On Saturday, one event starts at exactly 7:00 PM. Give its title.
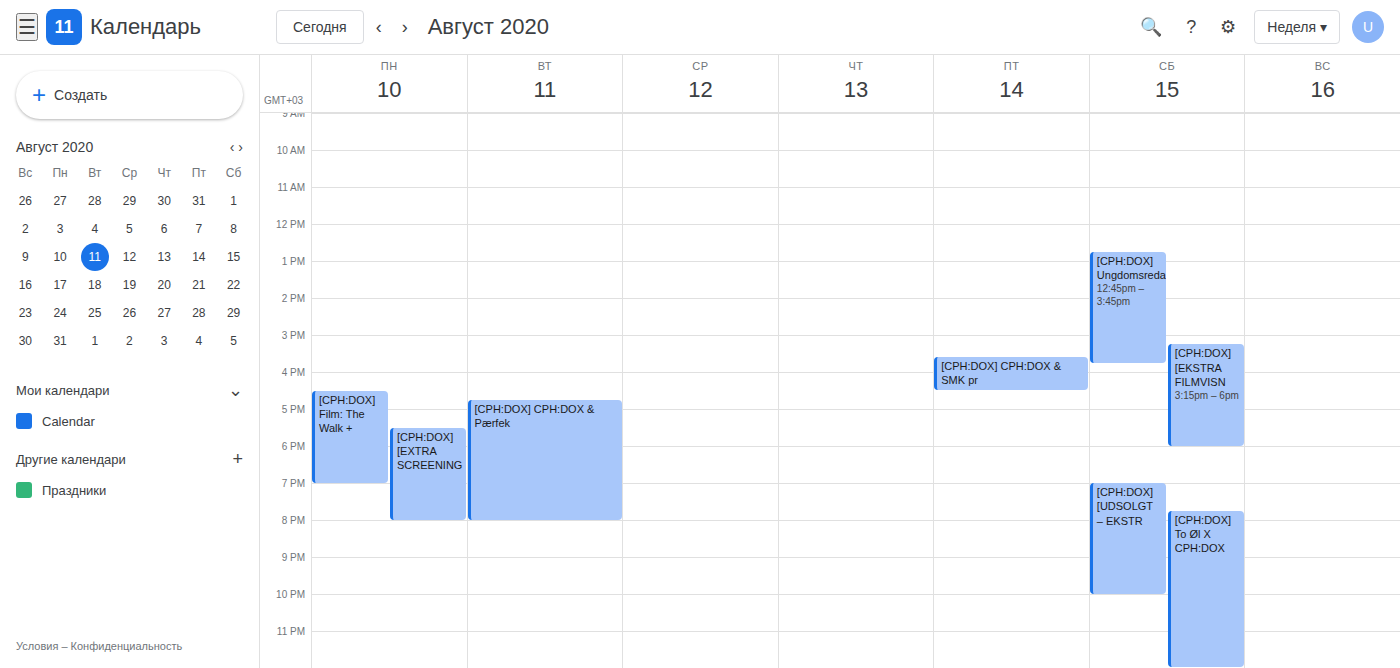
"[CPH:DOX] [UDSOLGT – EKSTR"